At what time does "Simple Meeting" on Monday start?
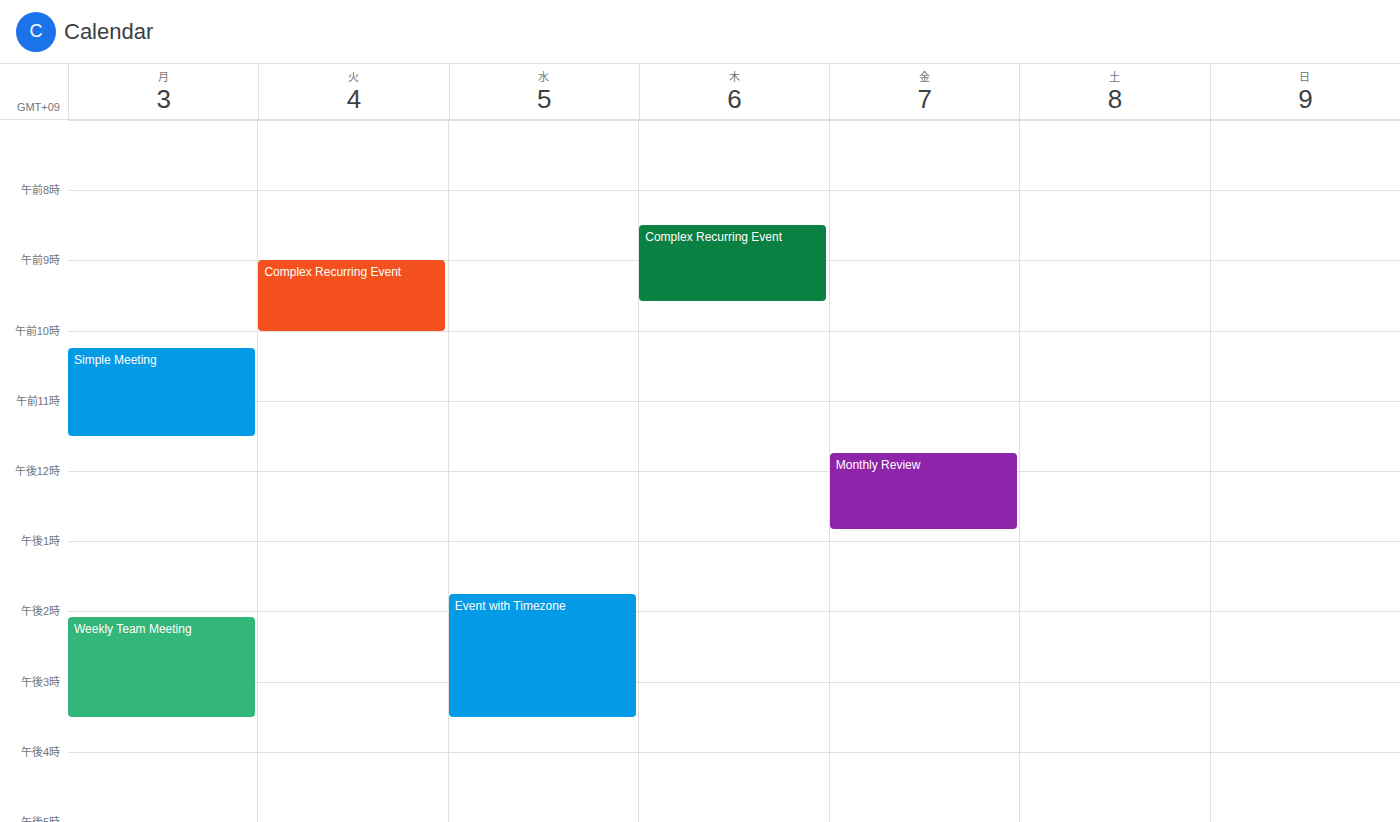
10:15 AM